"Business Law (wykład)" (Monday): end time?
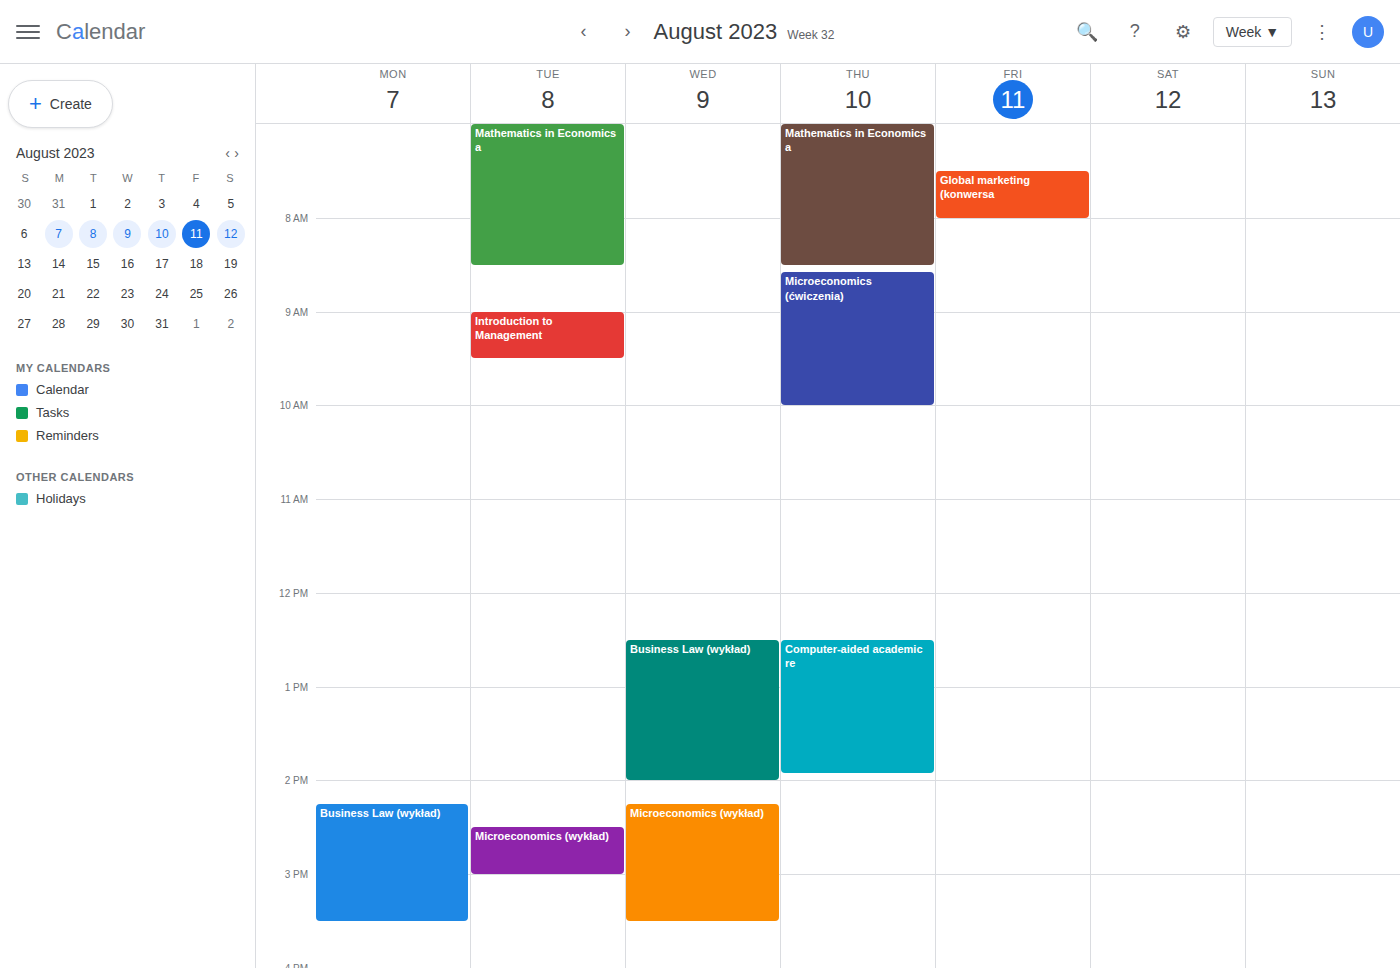
3:30 PM